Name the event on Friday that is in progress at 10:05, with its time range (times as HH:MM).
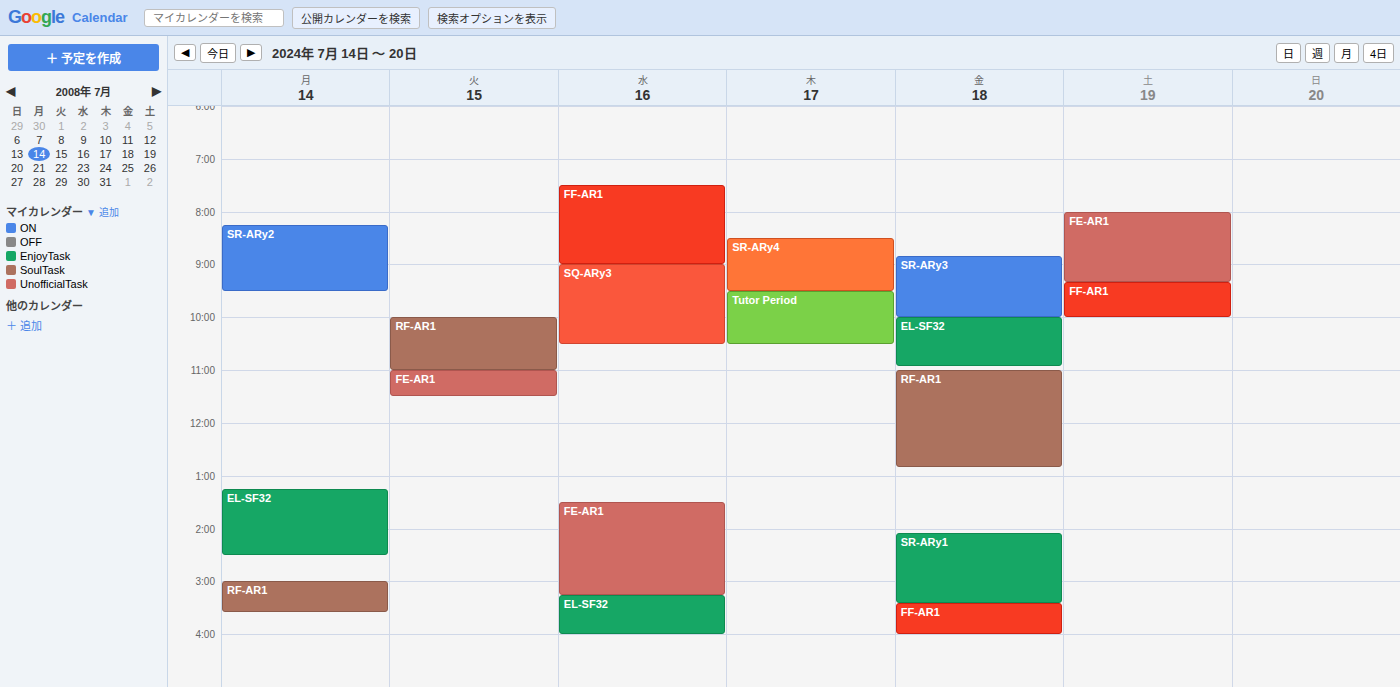
"EL-SF32", 10:00 to 10:55